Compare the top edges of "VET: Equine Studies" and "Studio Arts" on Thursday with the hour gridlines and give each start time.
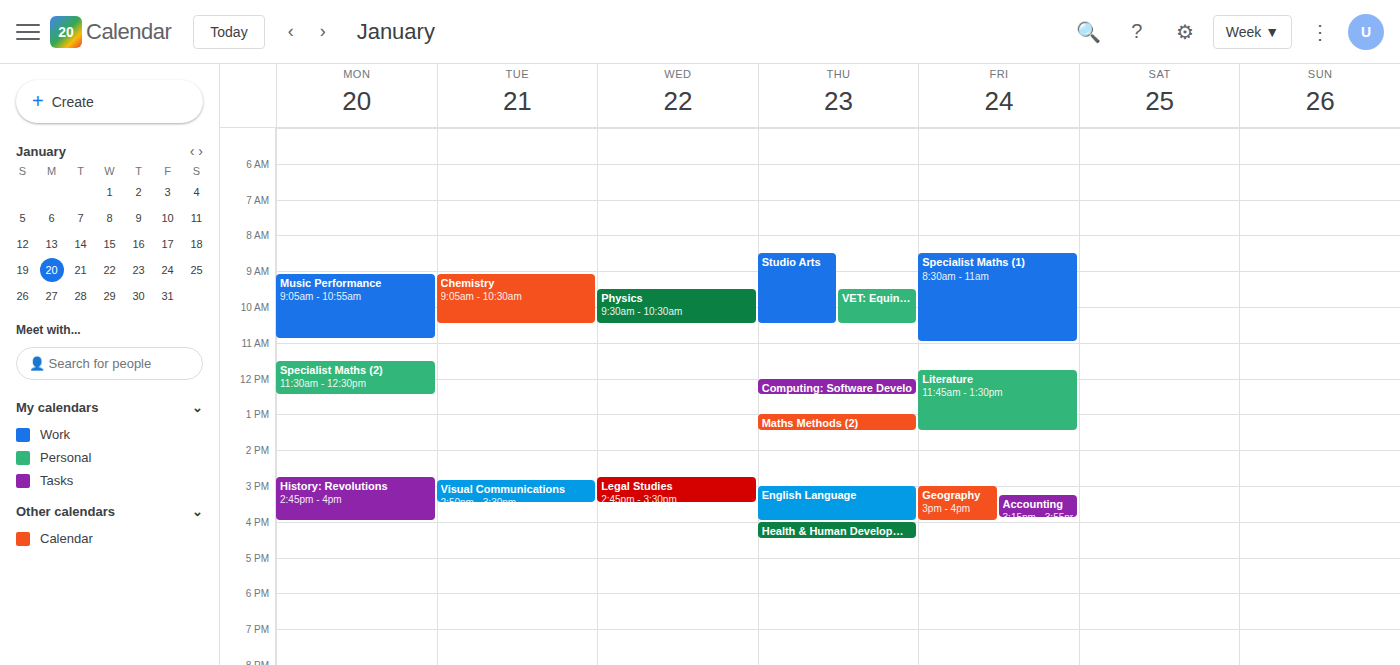
"VET: Equine Studies": 9:30 AM, halfway between the 9 AM and 10 AM lines. "Studio Arts": 8:30 AM, halfway between the 8 AM and 9 AM lines.